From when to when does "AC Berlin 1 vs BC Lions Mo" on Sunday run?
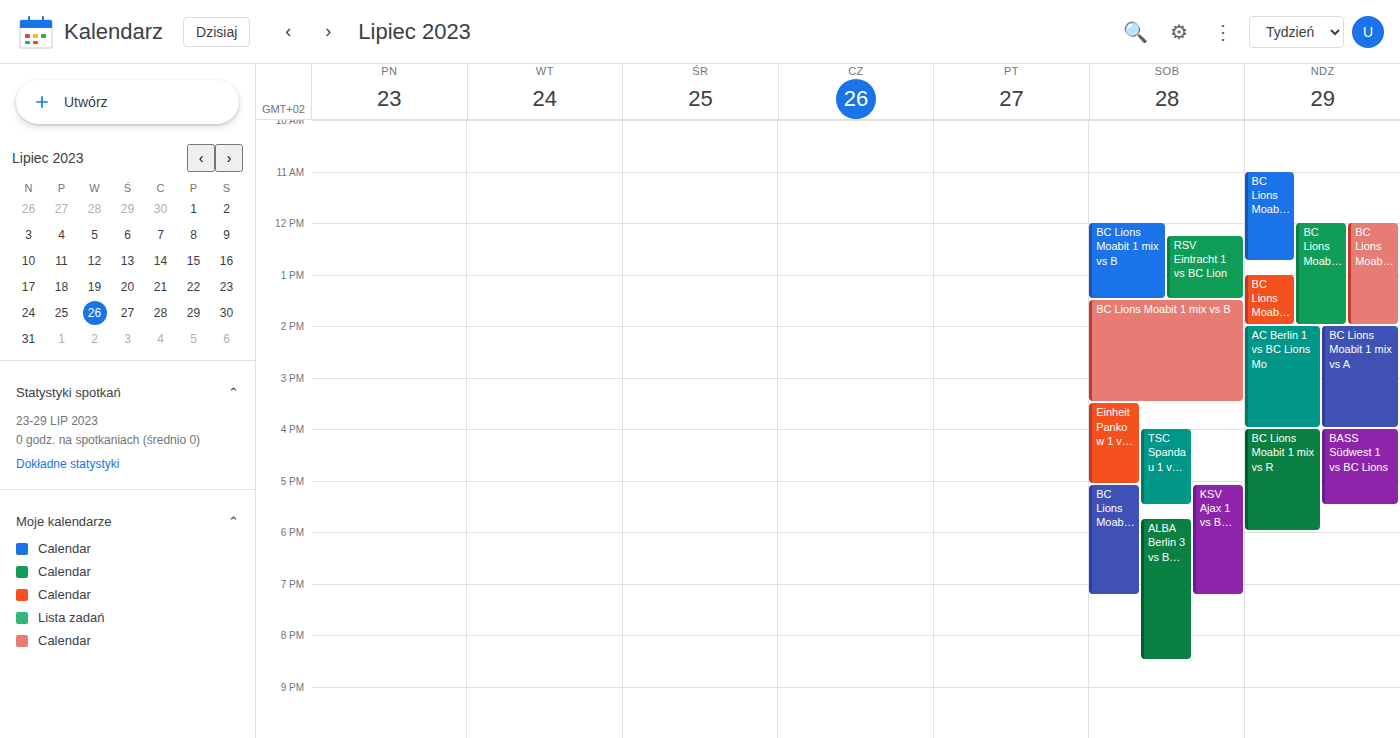
2:00 PM to 4:00 PM